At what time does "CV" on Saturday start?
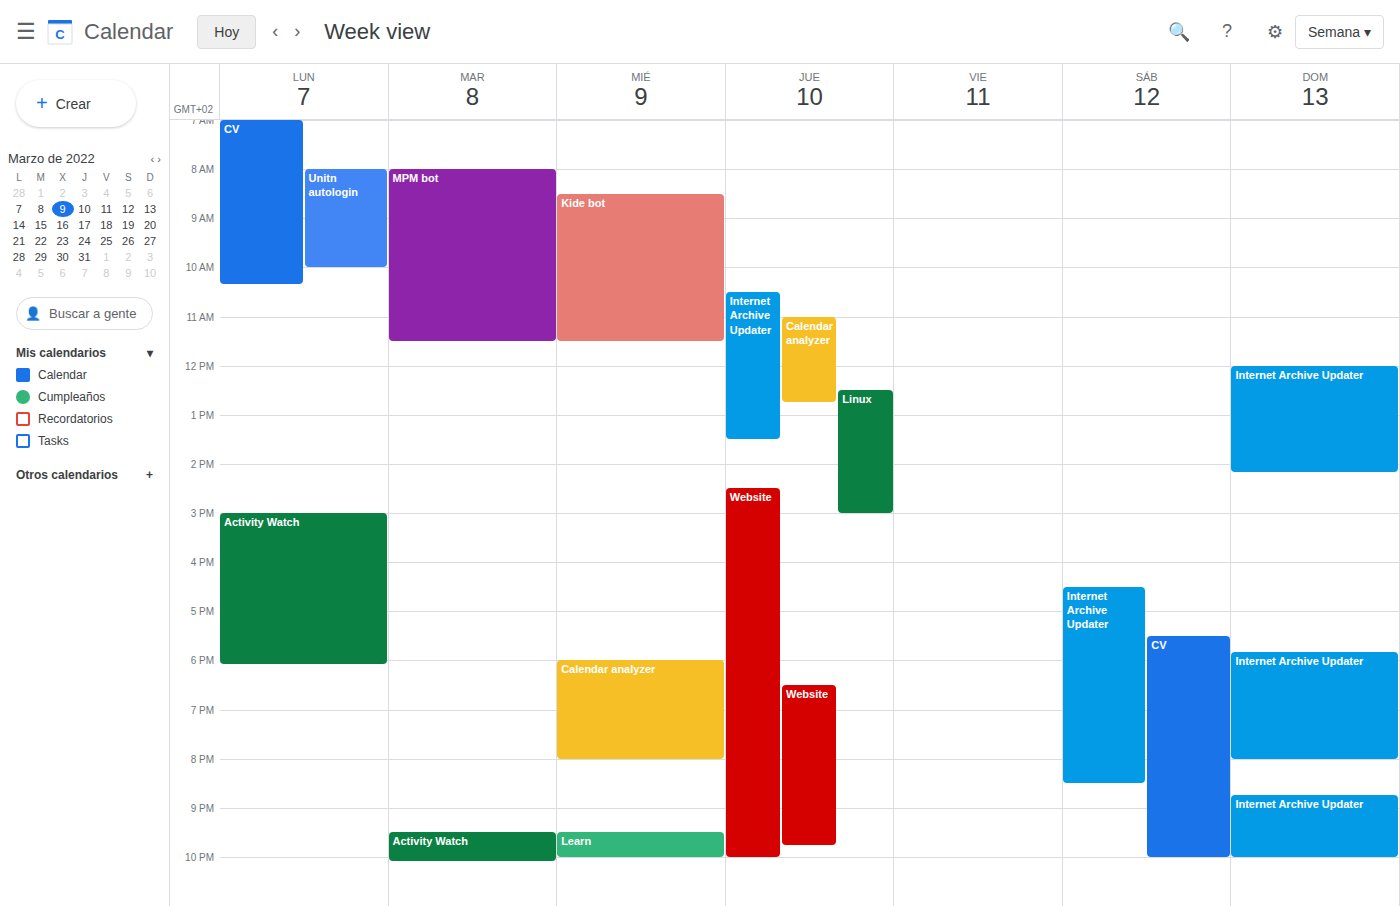
17:30